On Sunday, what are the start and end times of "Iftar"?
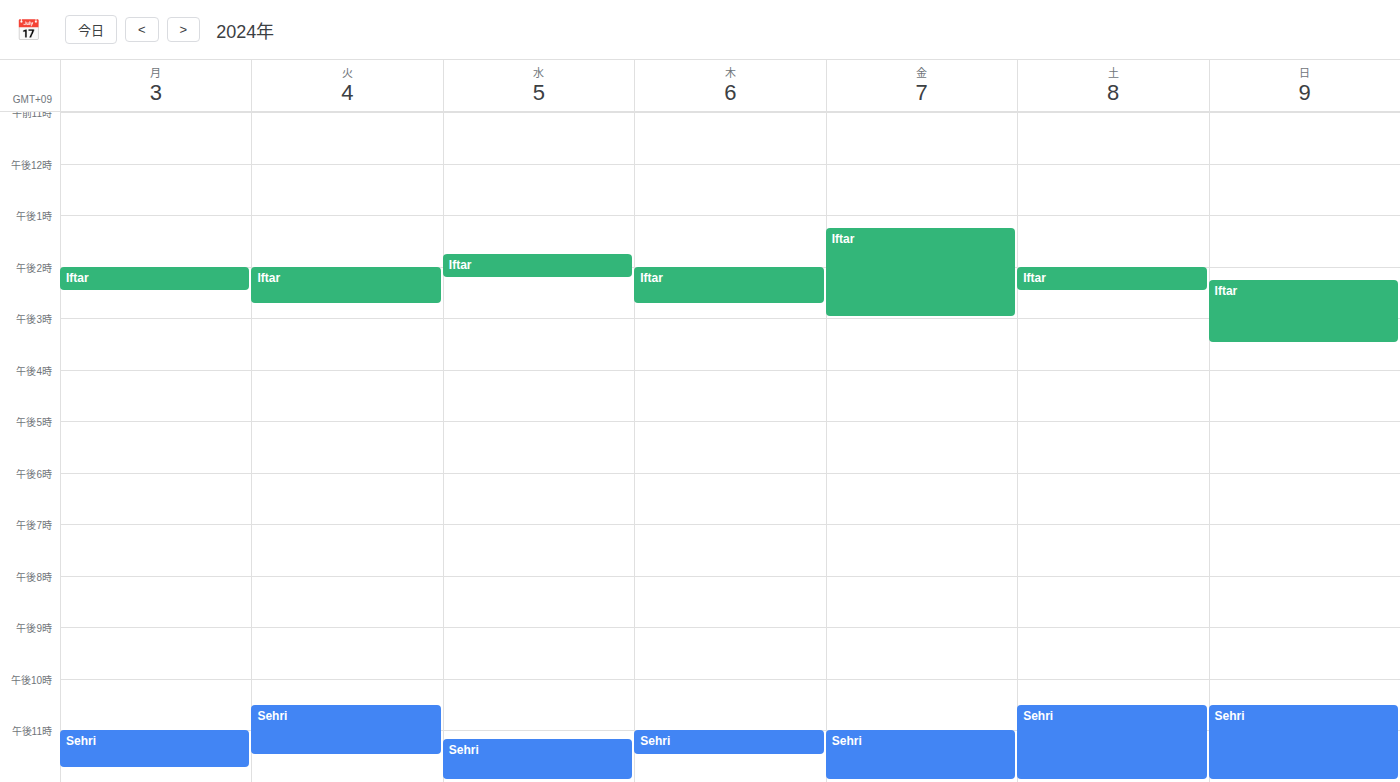
2:15 PM to 3:30 PM